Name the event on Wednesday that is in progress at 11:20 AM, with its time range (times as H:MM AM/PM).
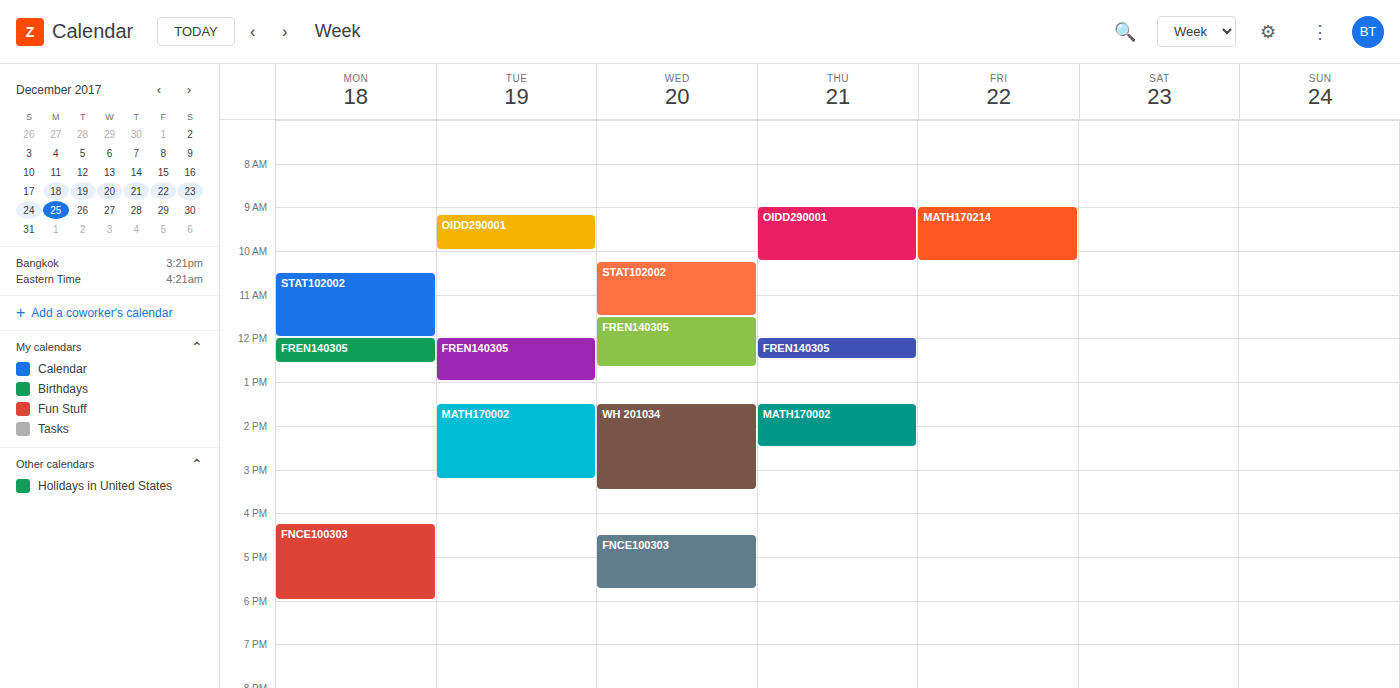
"STAT102002", 10:15 AM to 11:30 AM